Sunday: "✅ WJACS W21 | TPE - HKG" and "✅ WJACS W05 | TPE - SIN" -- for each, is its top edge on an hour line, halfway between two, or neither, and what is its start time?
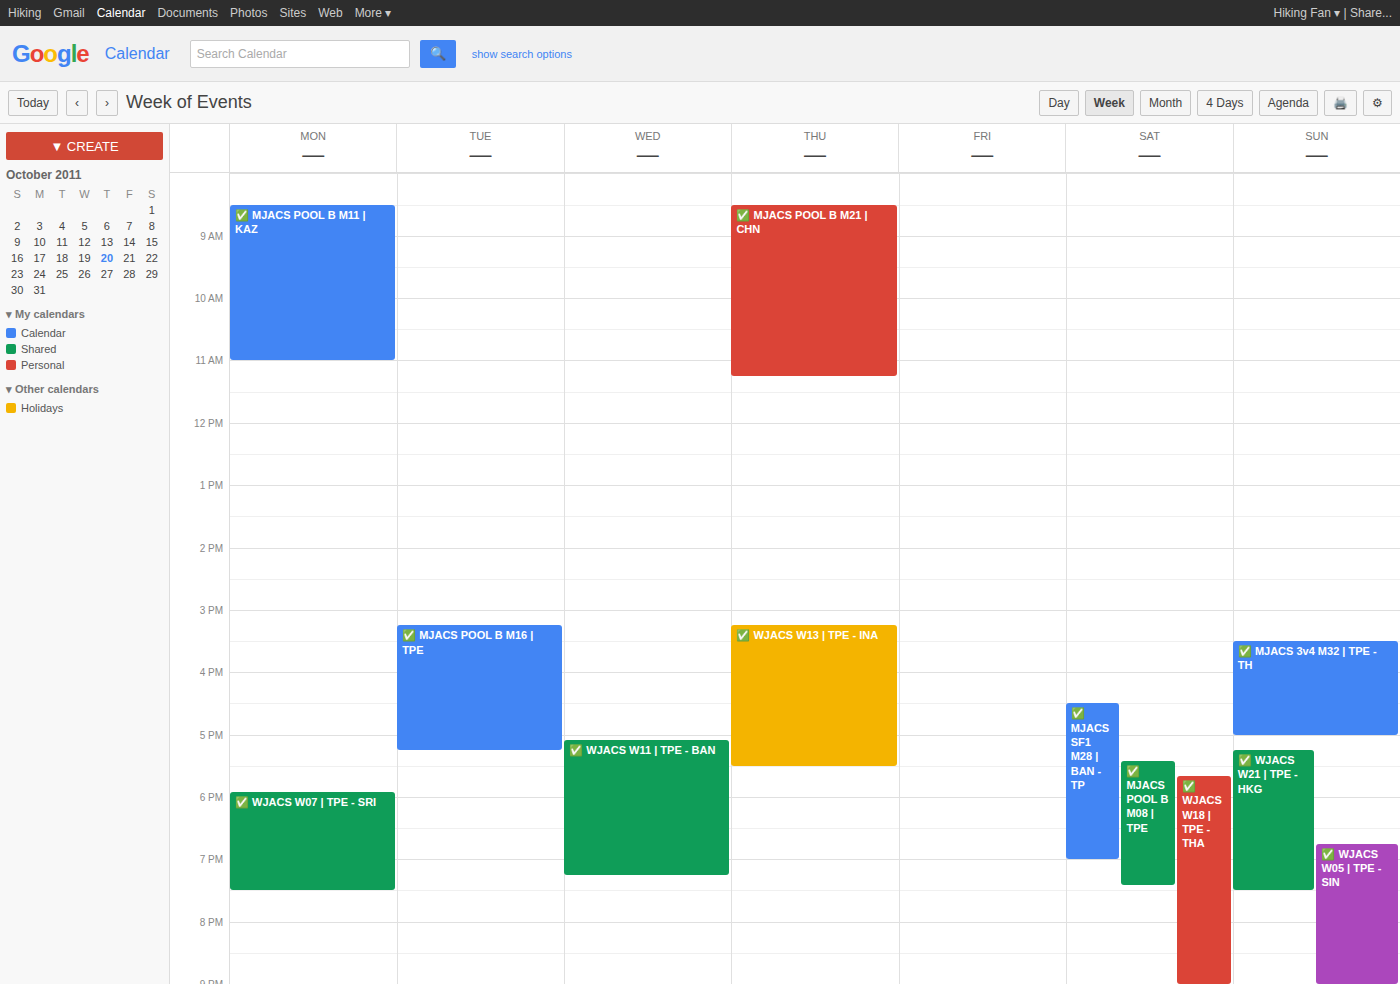
"✅ WJACS W21 | TPE - HKG": 5:15 PM, neither: a quarter of the way from the 5 PM line to the 6 PM line. "✅ WJACS W05 | TPE - SIN": 6:45 PM, neither: three quarters of the way from the 6 PM line to the 7 PM line.